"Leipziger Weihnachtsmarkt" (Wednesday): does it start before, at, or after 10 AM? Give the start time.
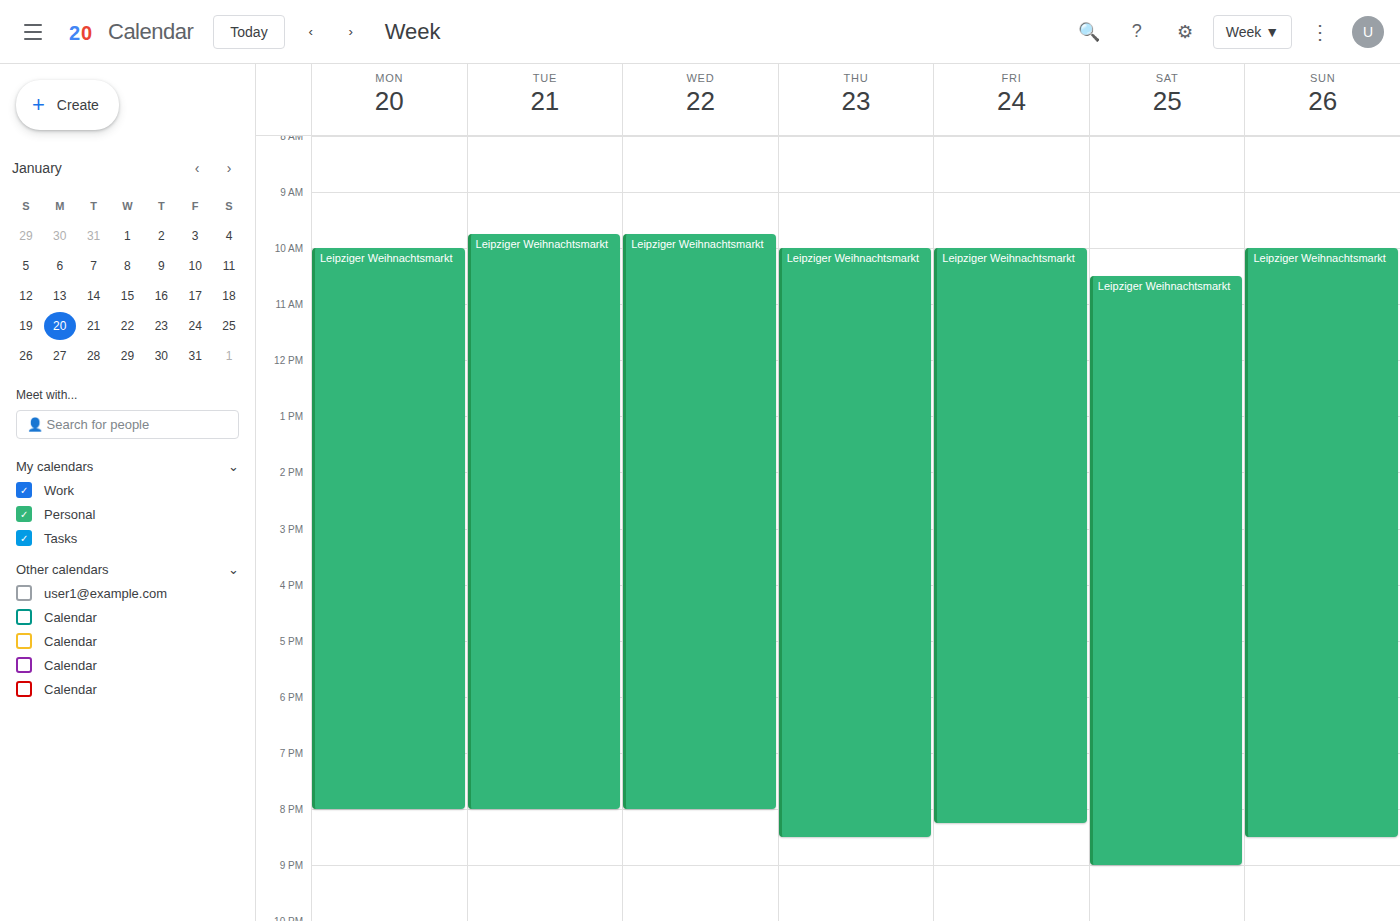
9:45 AM -- before 10 AM, 15 minutes above the 10 AM line.